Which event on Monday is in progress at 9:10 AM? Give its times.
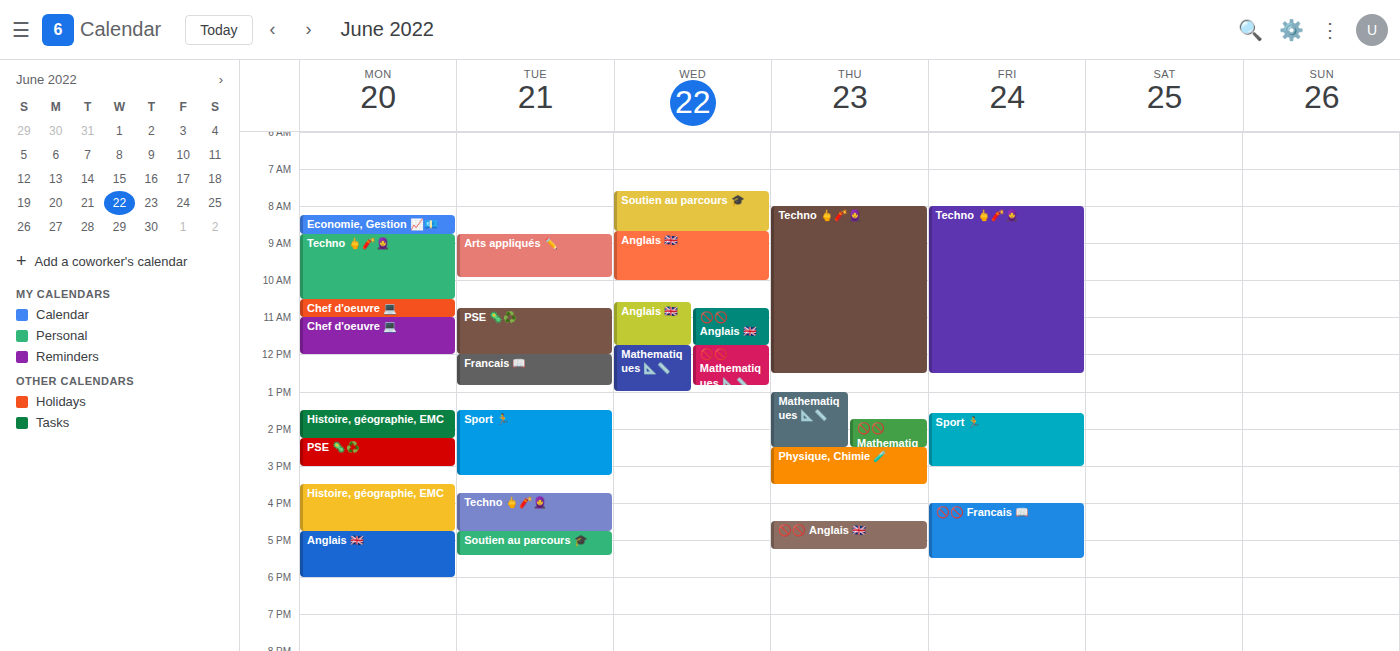
"Techno 🖕🧨🧕", 8:45 AM to 10:30 AM